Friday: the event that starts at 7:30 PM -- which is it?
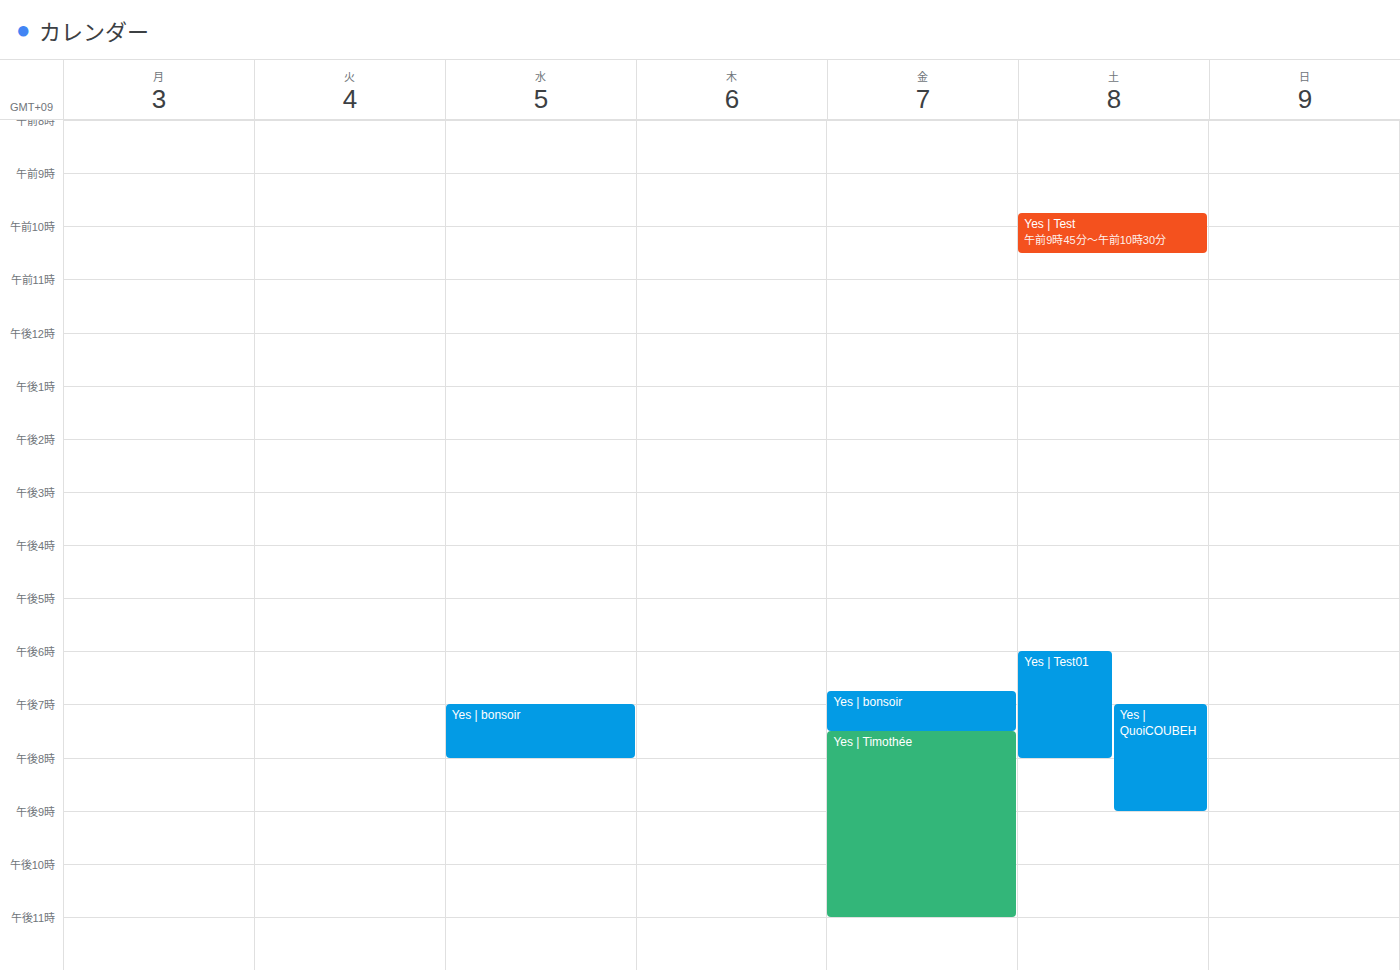
"Yes | Timothée"